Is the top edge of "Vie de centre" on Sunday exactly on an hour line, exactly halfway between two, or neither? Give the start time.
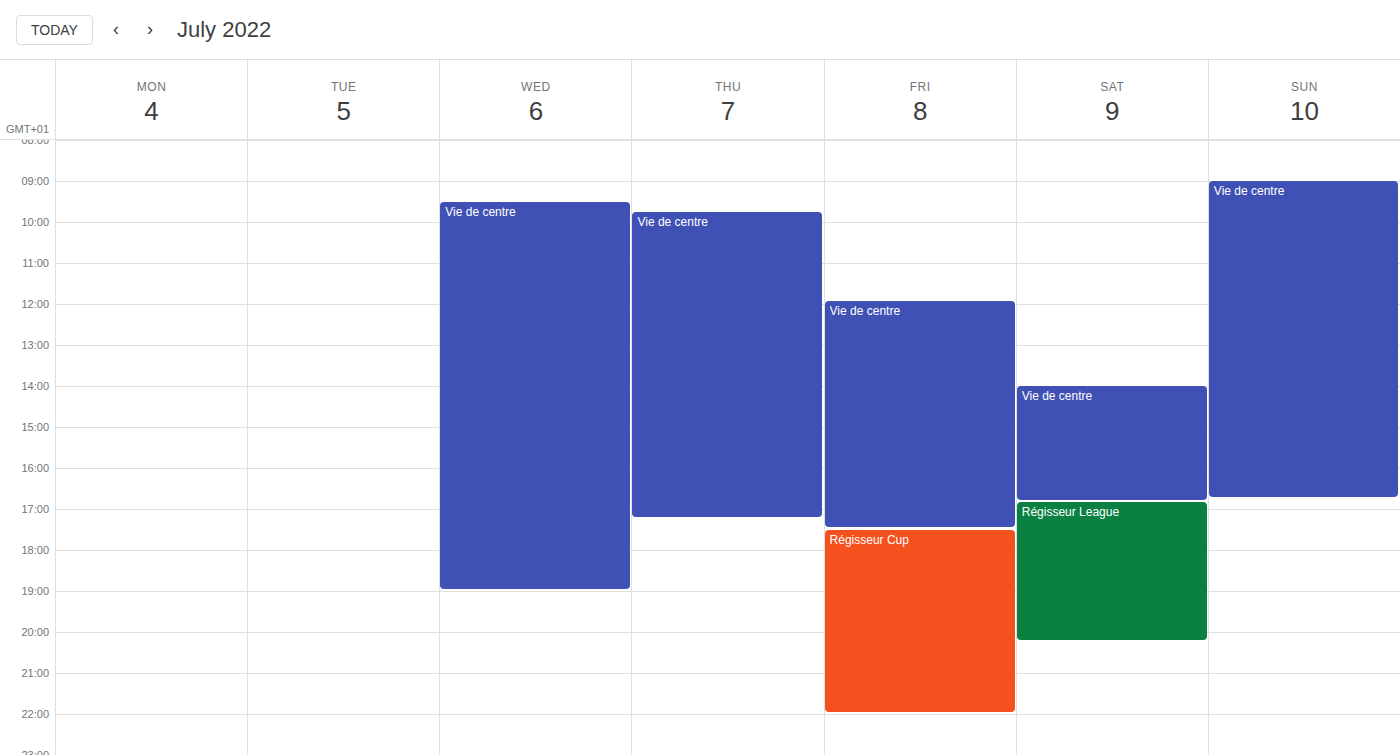
9:00 AM -- exactly on the 9 AM line.